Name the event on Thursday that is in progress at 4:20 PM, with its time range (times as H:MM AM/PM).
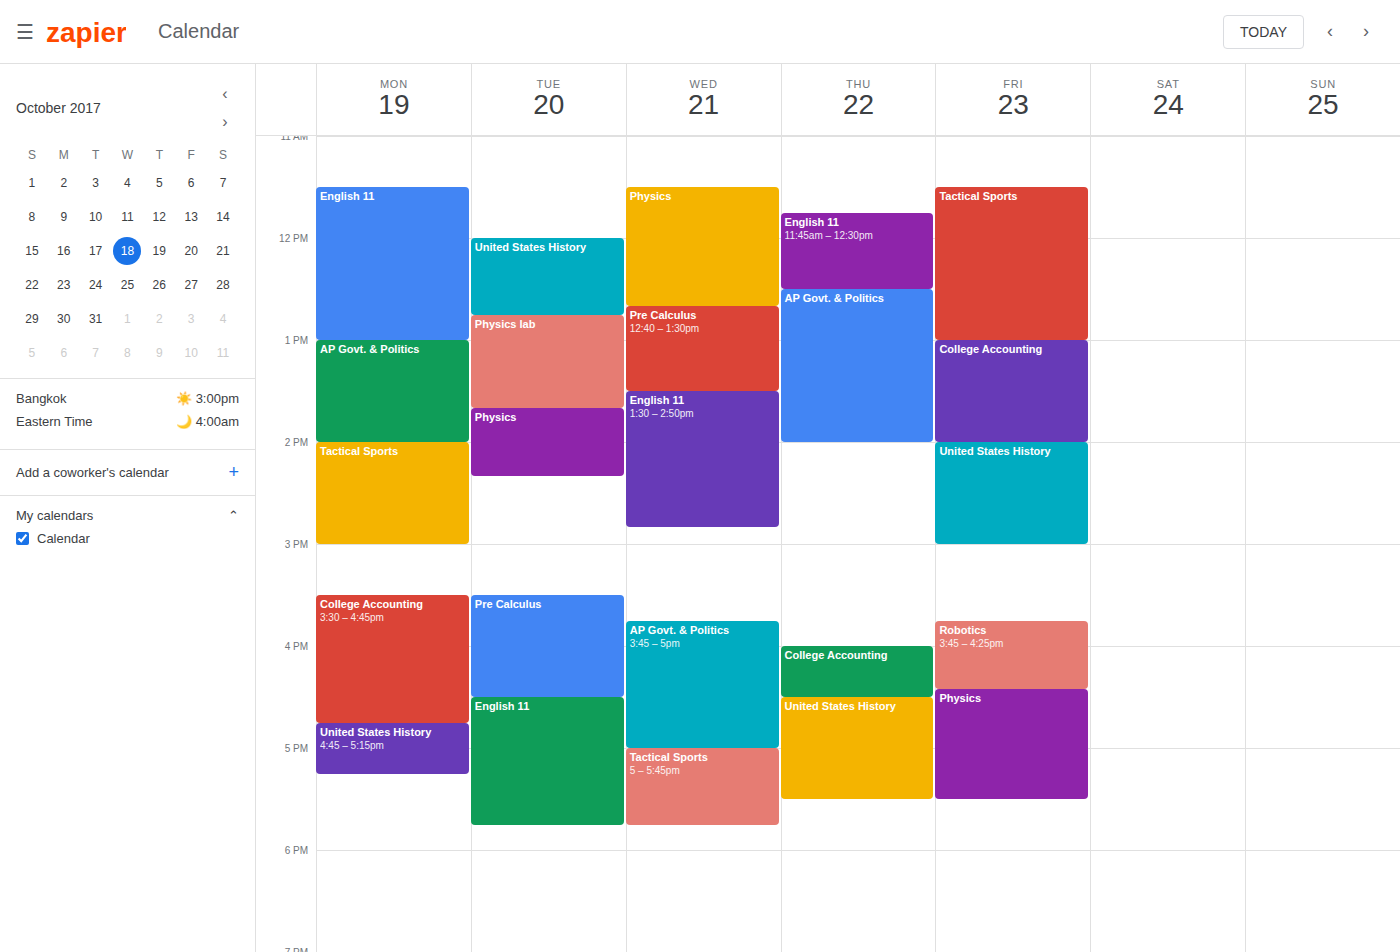
"College Accounting", 4:00 PM to 4:30 PM